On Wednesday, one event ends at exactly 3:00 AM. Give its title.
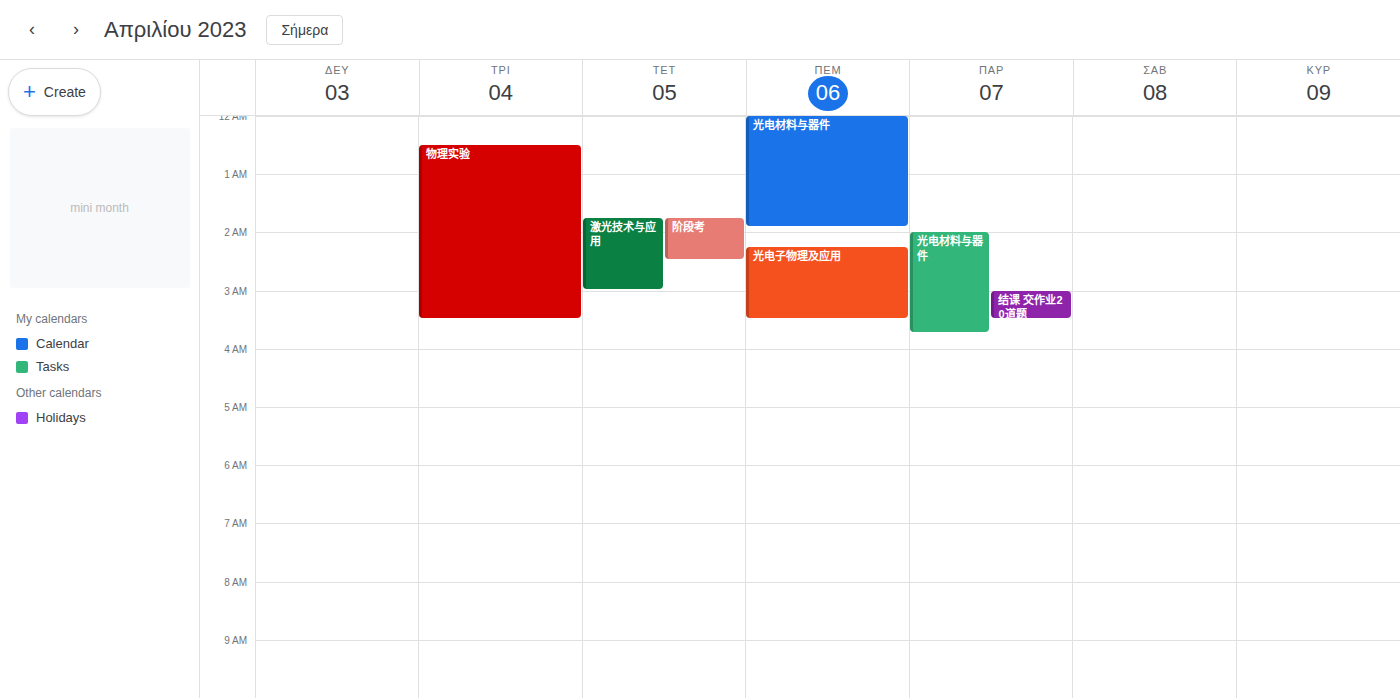
"激光技术与应用"